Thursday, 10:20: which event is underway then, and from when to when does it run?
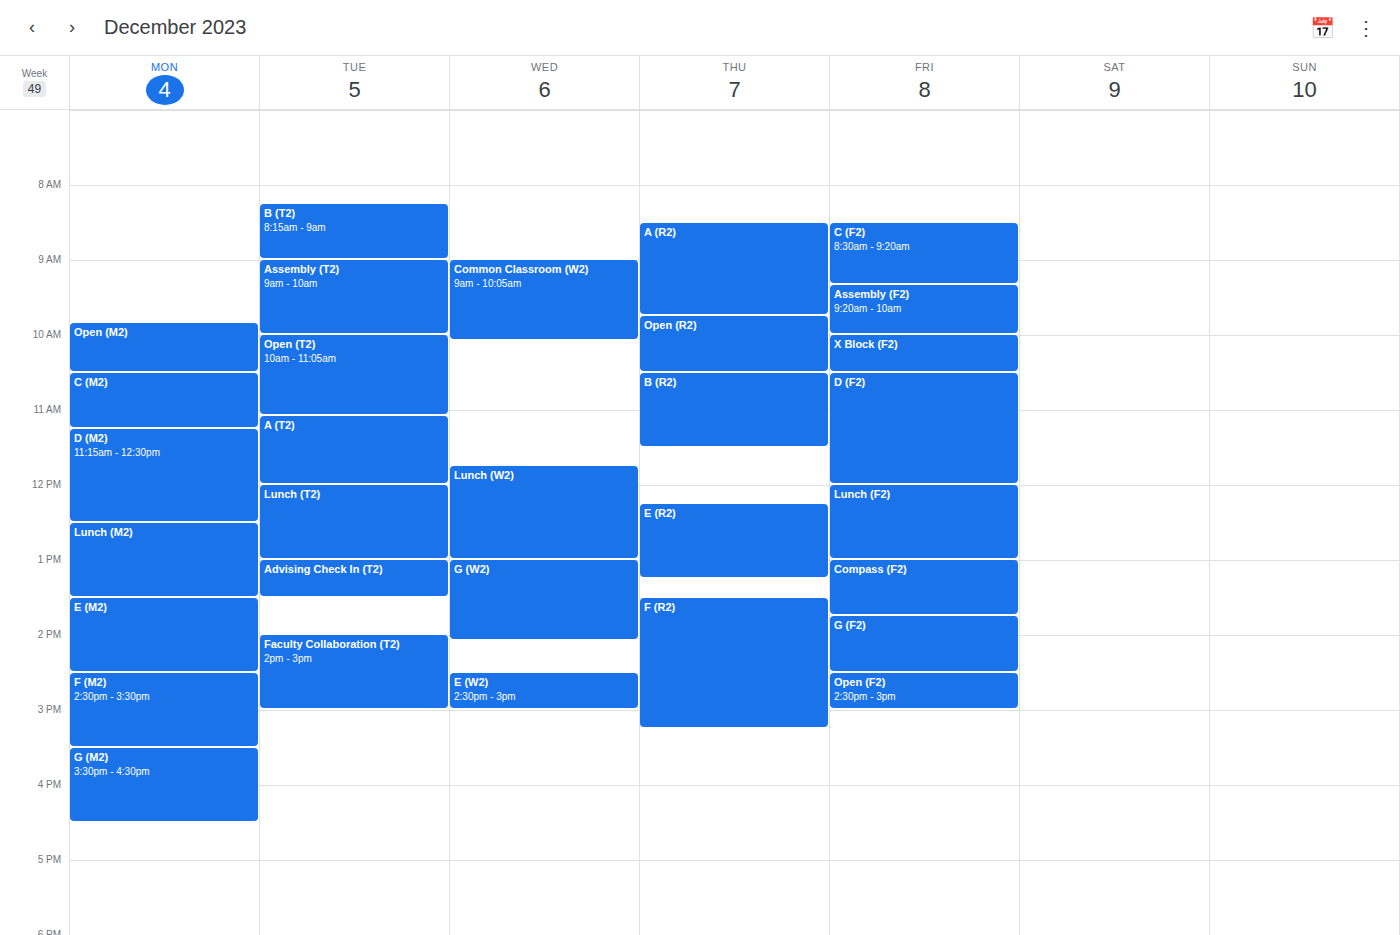
"Open (R2)", 09:45 to 10:30